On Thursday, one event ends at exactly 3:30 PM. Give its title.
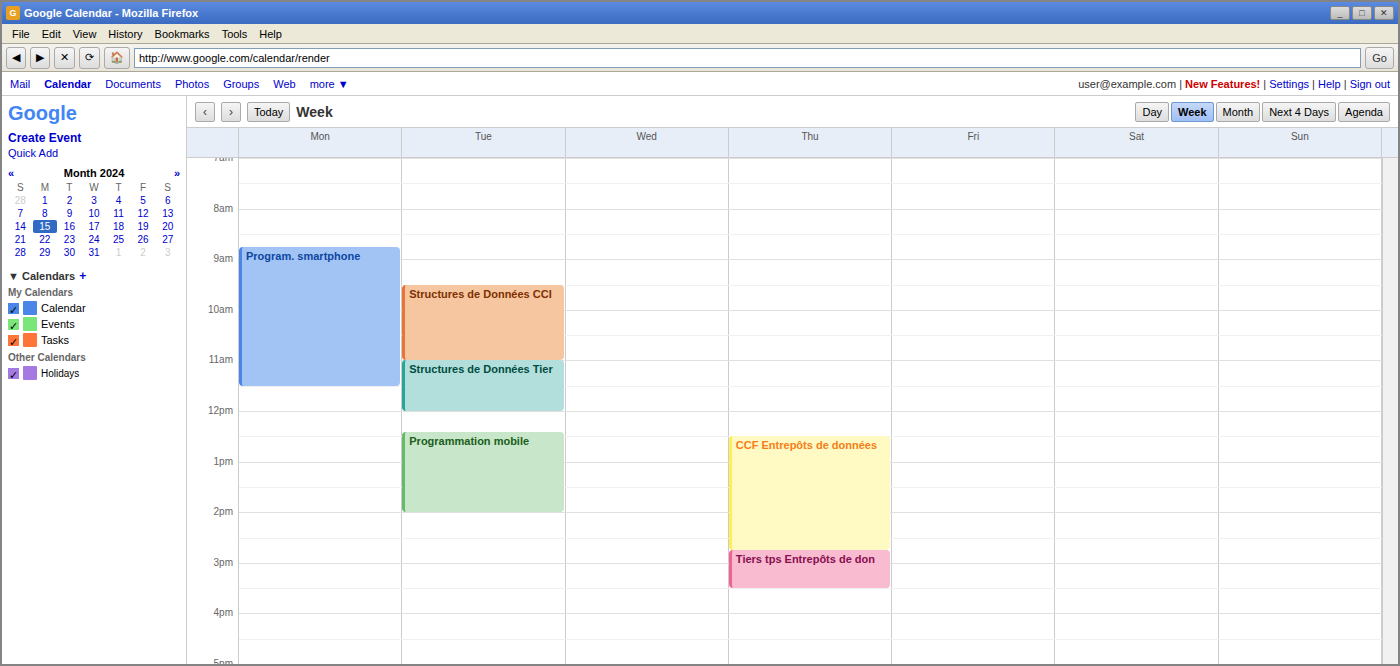
"Tiers tps Entrepôts de don"